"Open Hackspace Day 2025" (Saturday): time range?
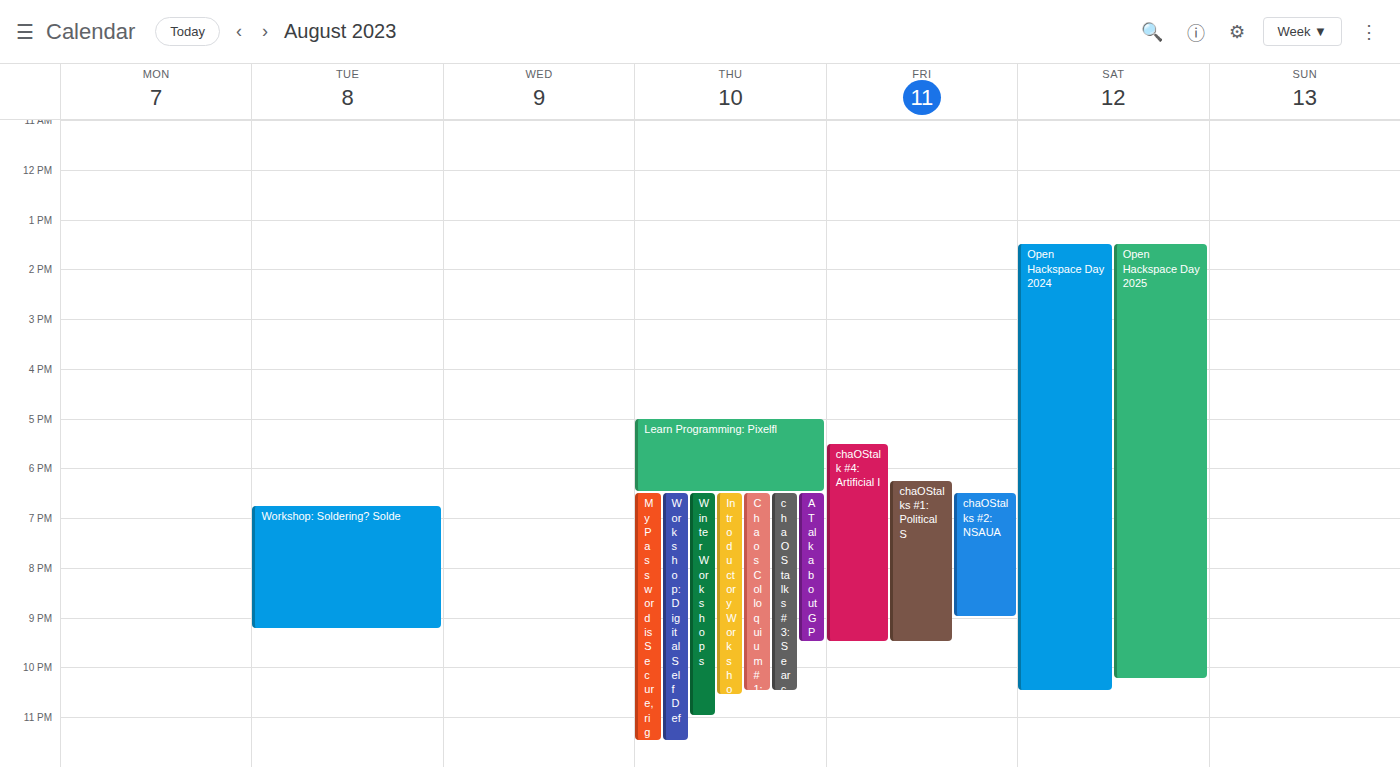
1:30 PM to 10:15 PM